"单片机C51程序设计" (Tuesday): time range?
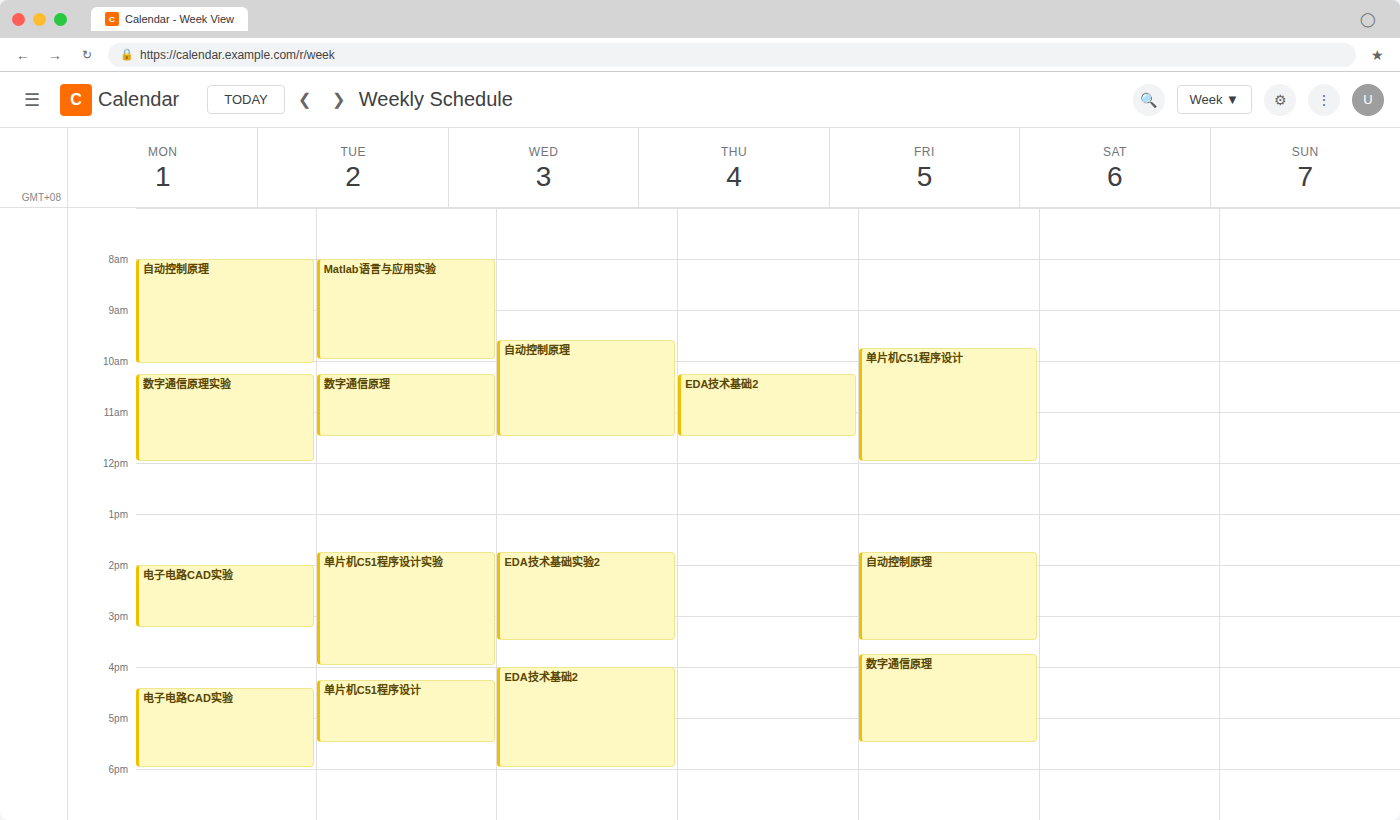
4:15 PM to 5:30 PM